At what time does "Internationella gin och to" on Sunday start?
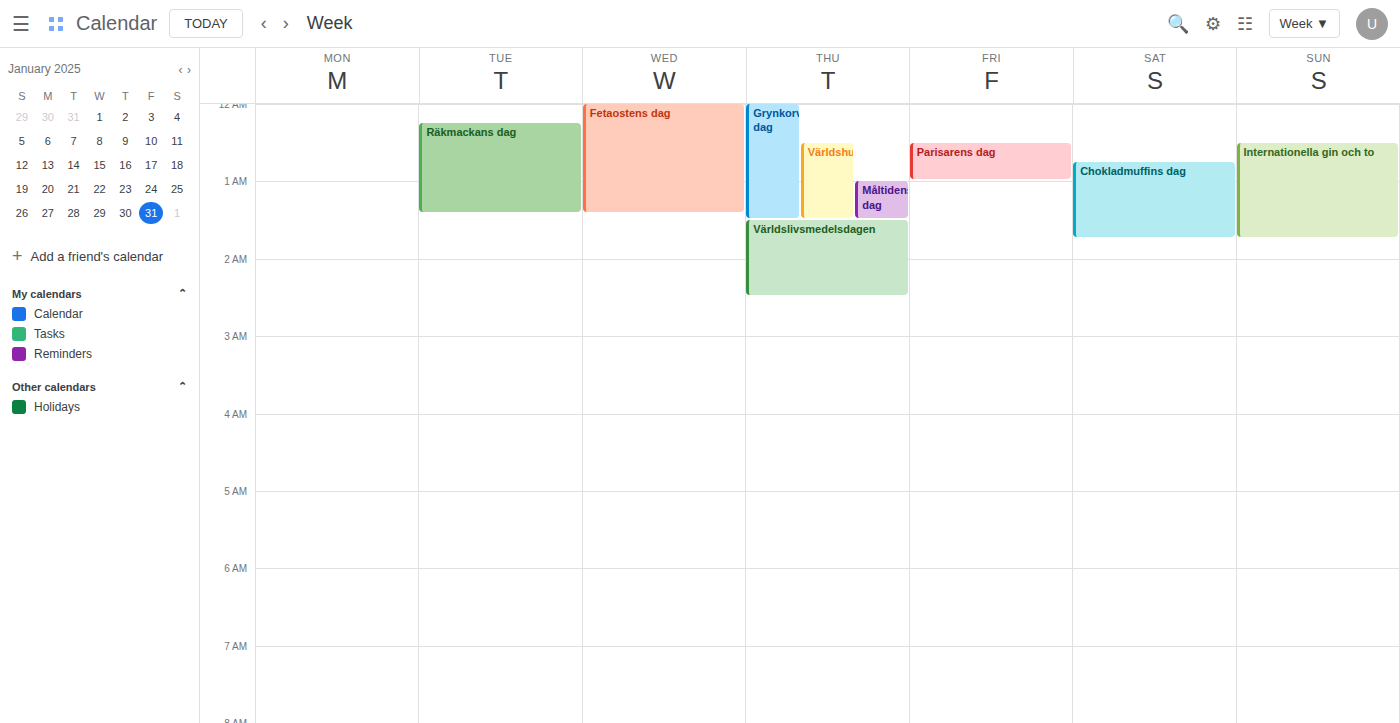
12:30 AM